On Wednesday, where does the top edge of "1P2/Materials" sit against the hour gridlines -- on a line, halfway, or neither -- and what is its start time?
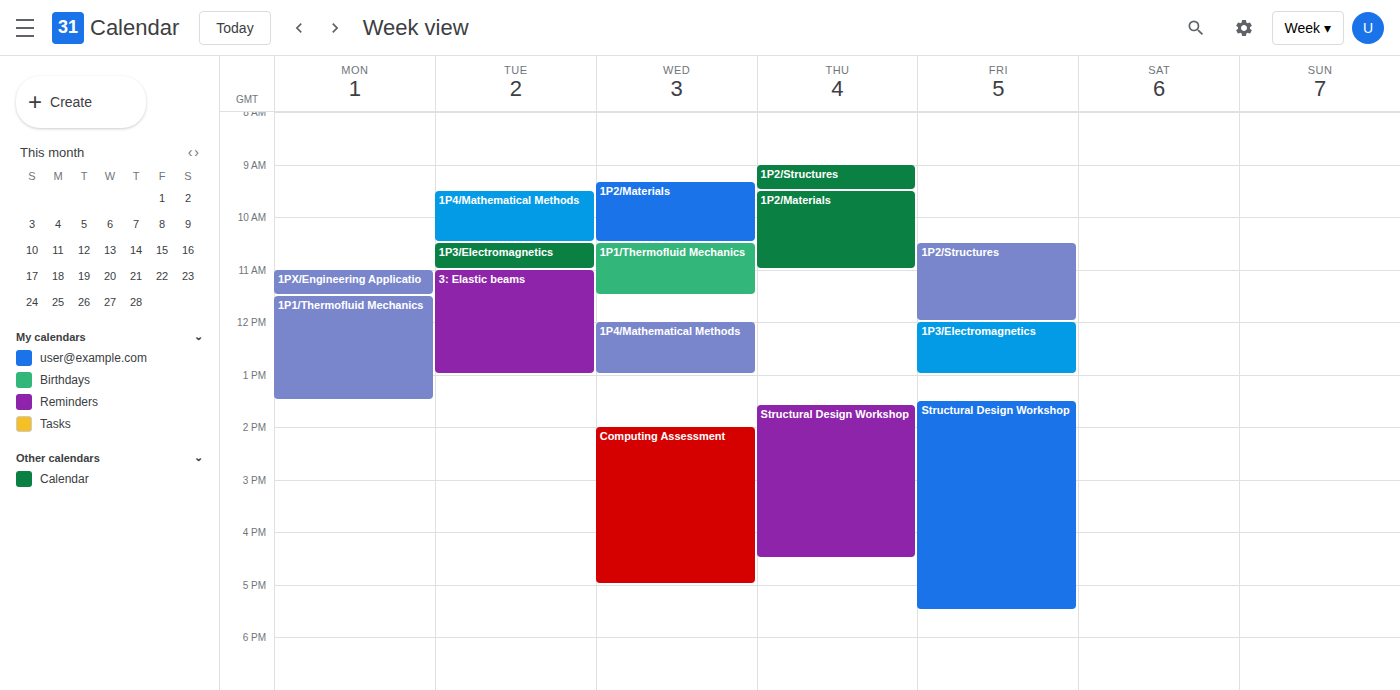
9:20 AM -- neither: 20 minutes below the 9 AM line and 40 minutes above the 10 AM line.